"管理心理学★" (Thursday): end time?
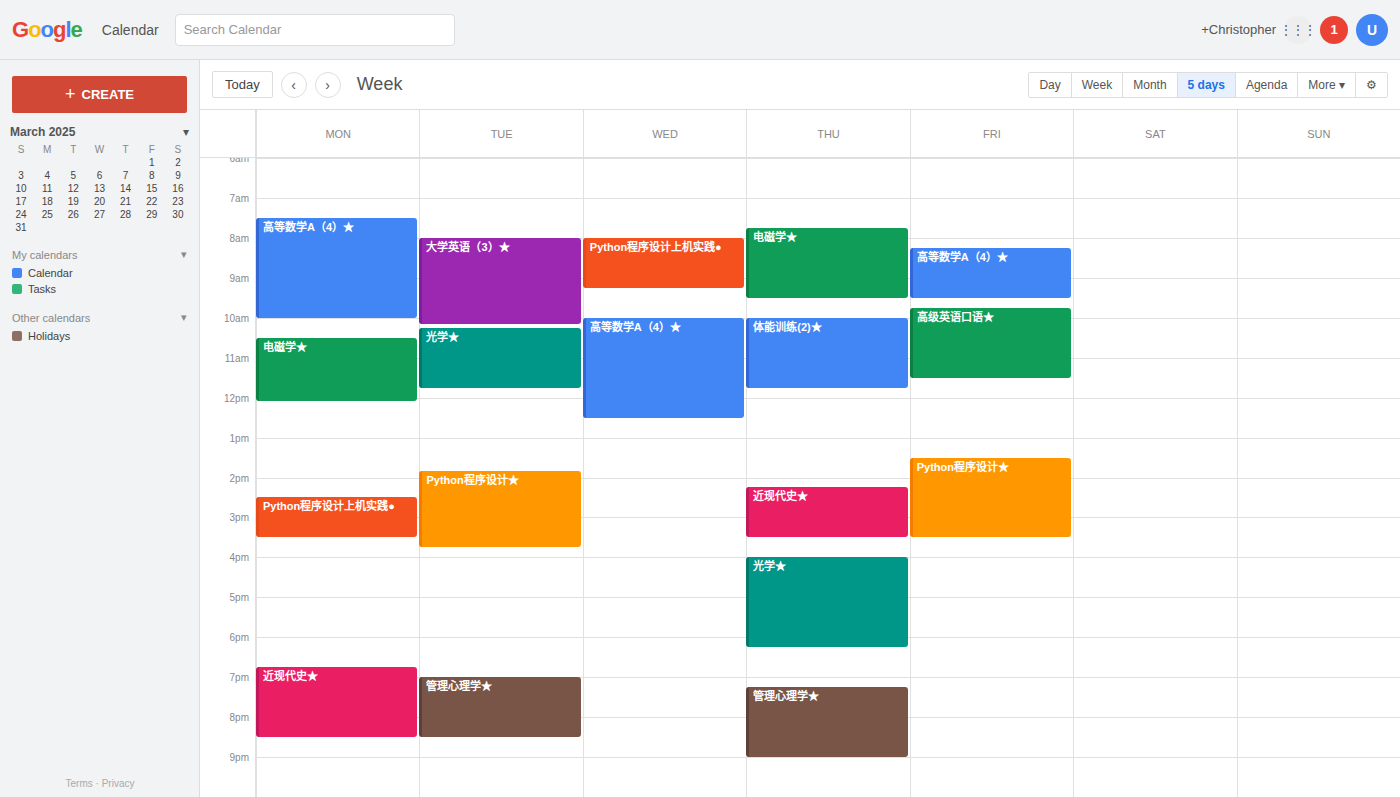
9:00 PM